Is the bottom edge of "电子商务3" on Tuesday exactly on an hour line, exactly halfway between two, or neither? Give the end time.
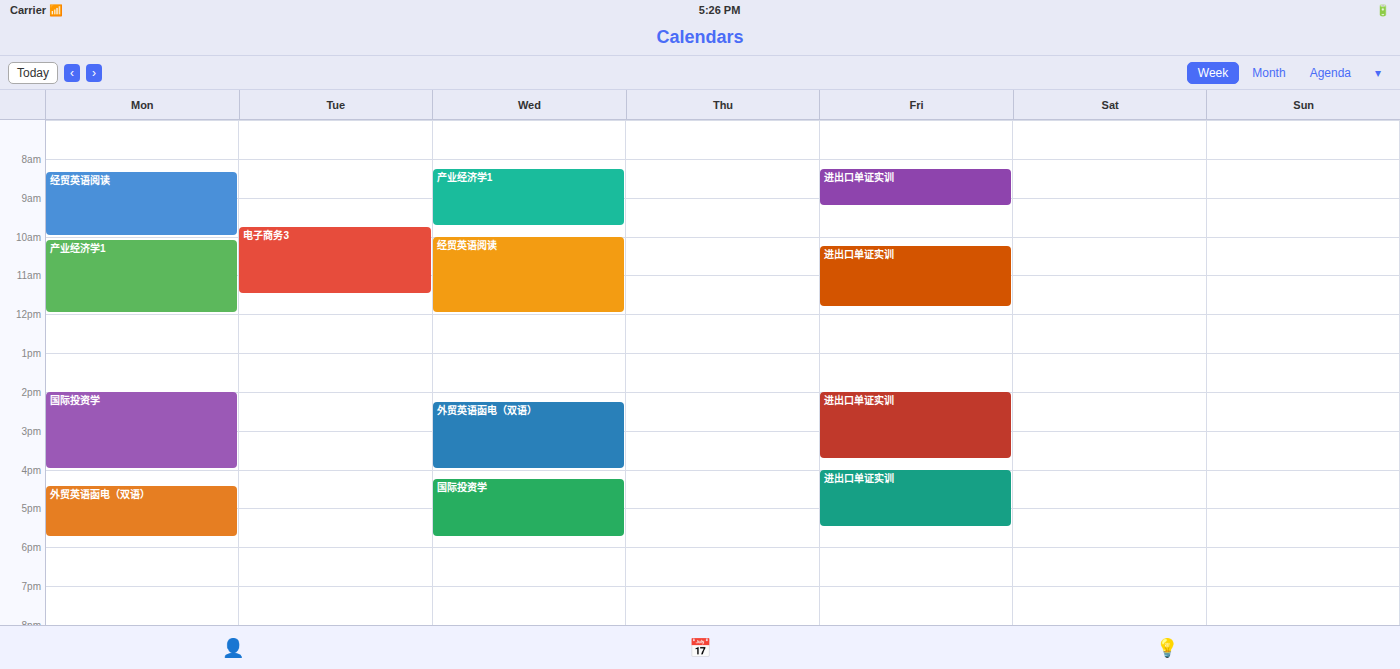
11:30 AM -- halfway between the 11 AM and 12 PM lines.